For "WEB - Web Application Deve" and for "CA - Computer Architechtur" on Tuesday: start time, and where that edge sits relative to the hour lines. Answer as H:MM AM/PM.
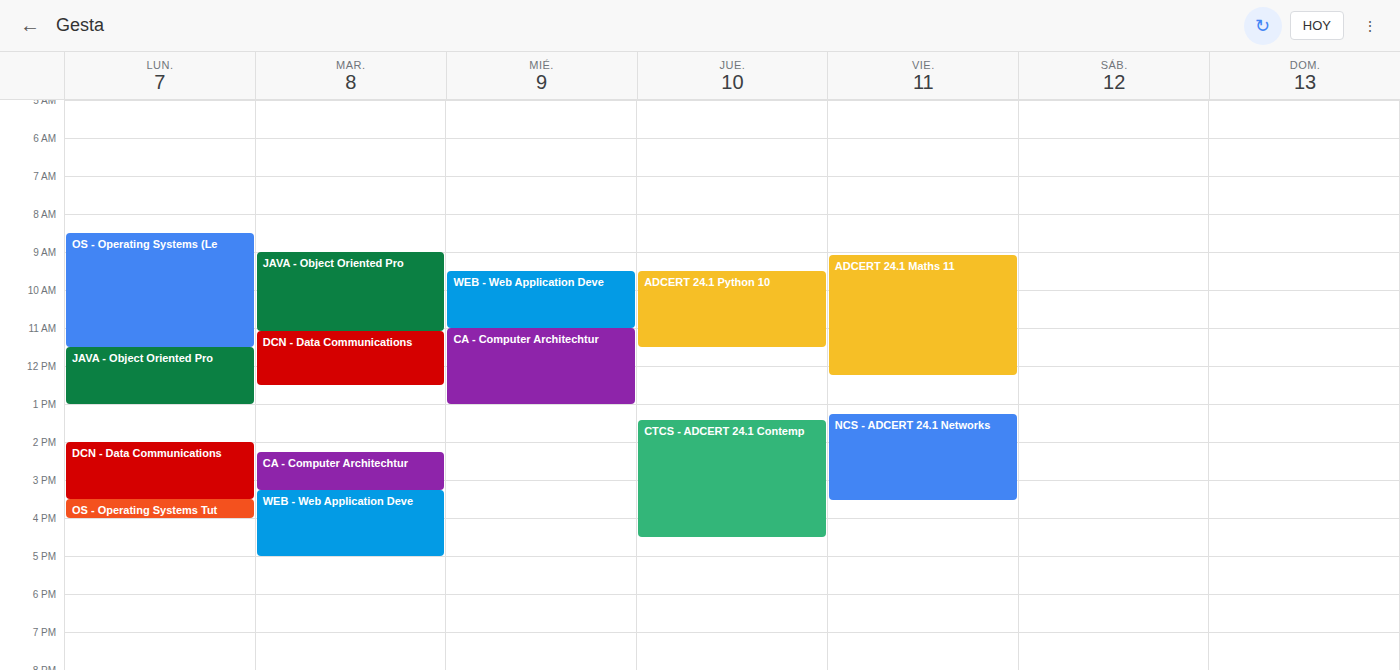
"WEB - Web Application Deve": 3:15 PM, neither: a quarter of the way from the 3 PM line to the 4 PM line. "CA - Computer Architechtur": 2:15 PM, neither: a quarter of the way from the 2 PM line to the 3 PM line.